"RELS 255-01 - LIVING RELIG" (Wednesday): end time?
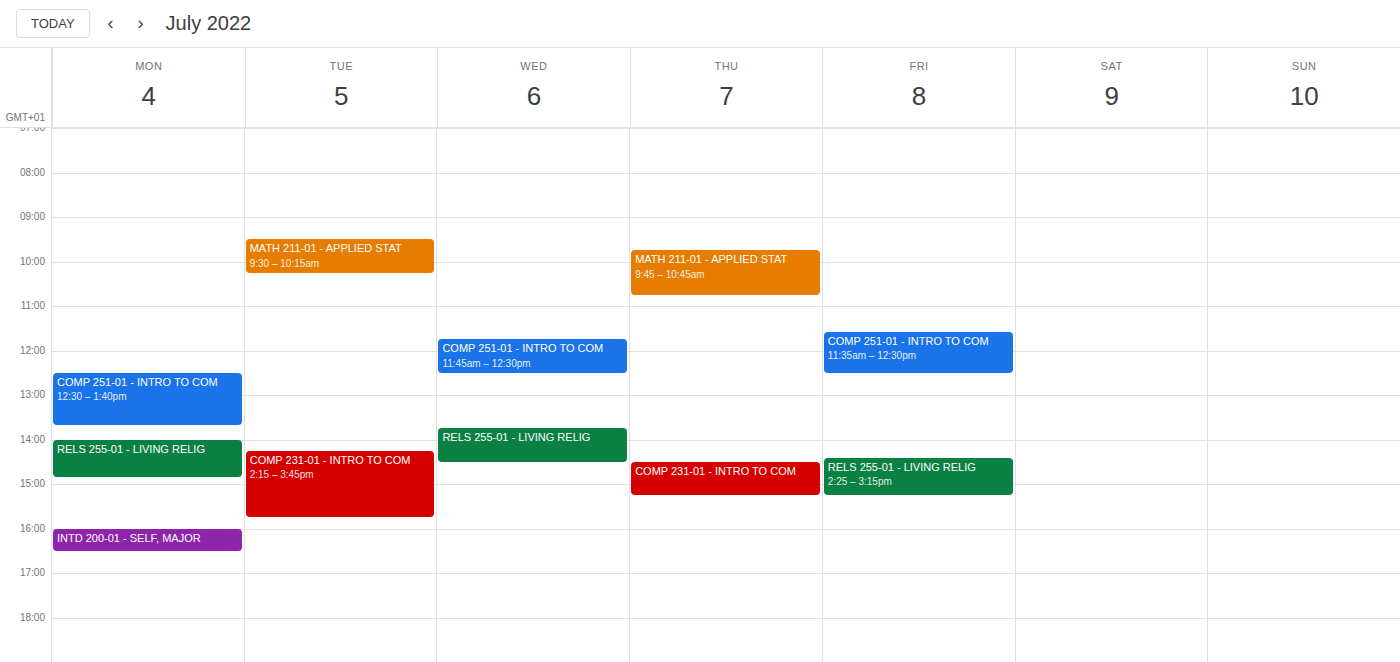
2:30 PM